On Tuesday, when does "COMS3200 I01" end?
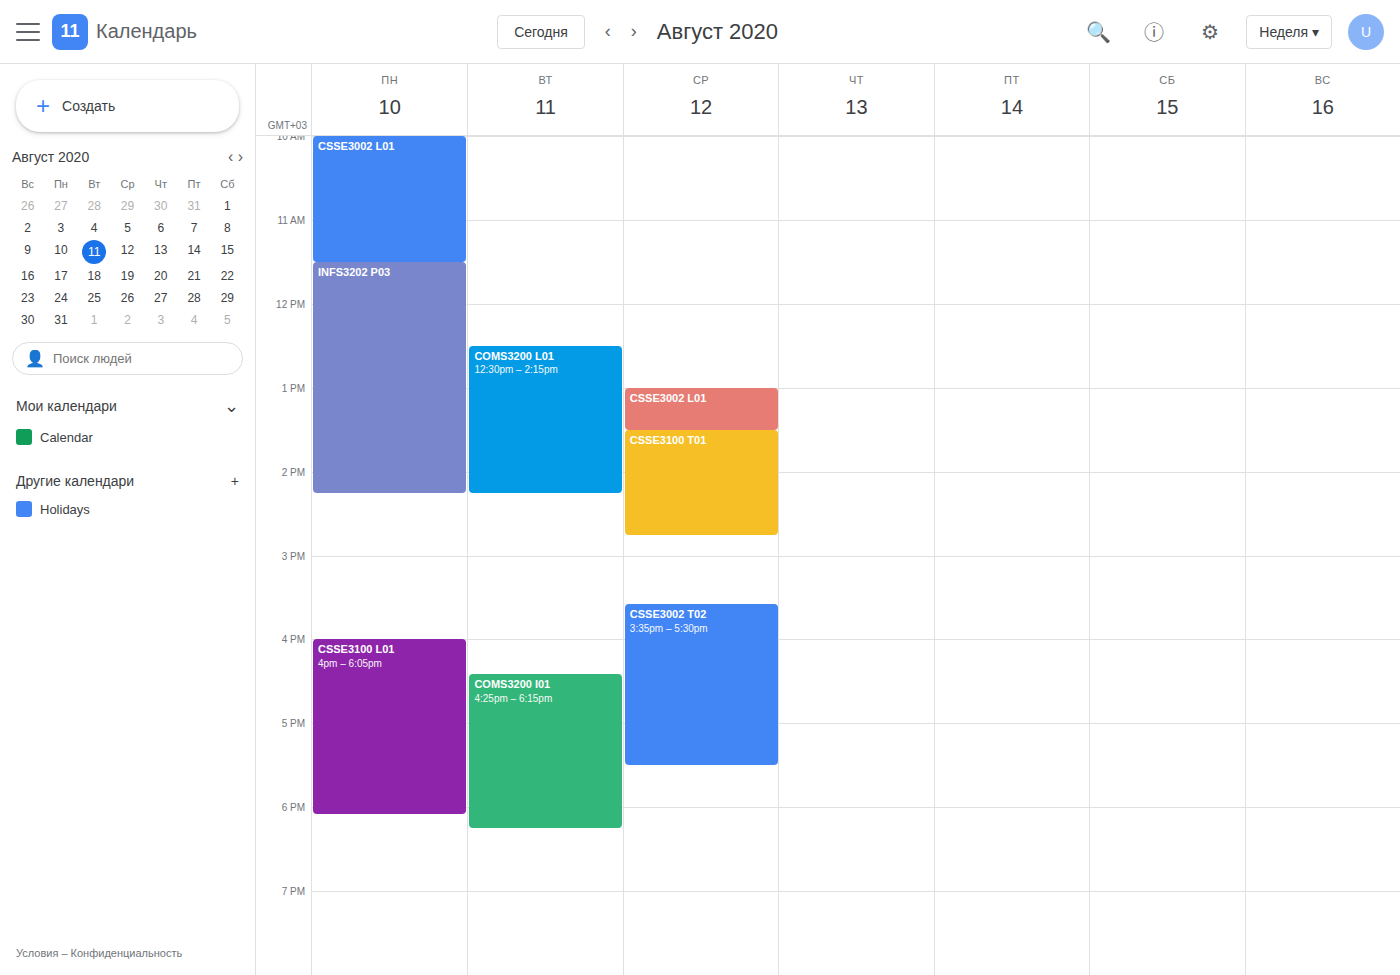
6:15 PM